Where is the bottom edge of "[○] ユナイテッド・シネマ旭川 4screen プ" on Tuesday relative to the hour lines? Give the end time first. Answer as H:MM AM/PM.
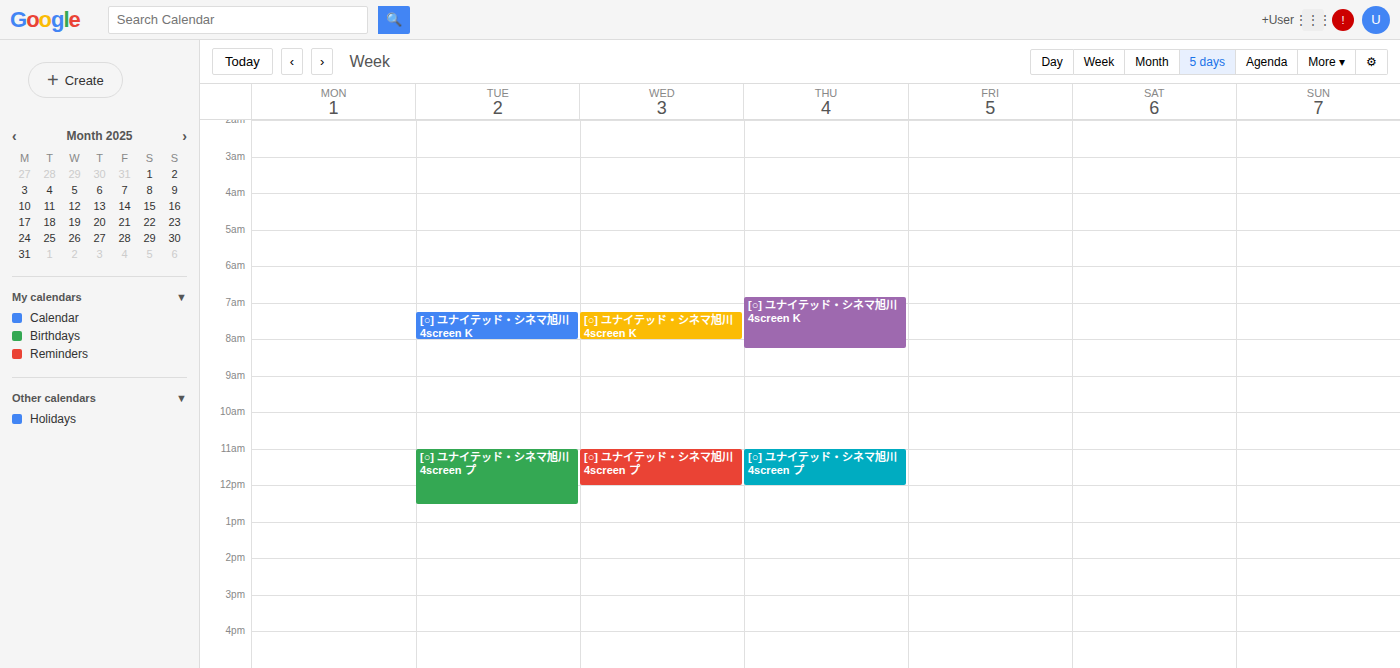
12:30 PM -- halfway between the 12 PM and 1 PM lines.